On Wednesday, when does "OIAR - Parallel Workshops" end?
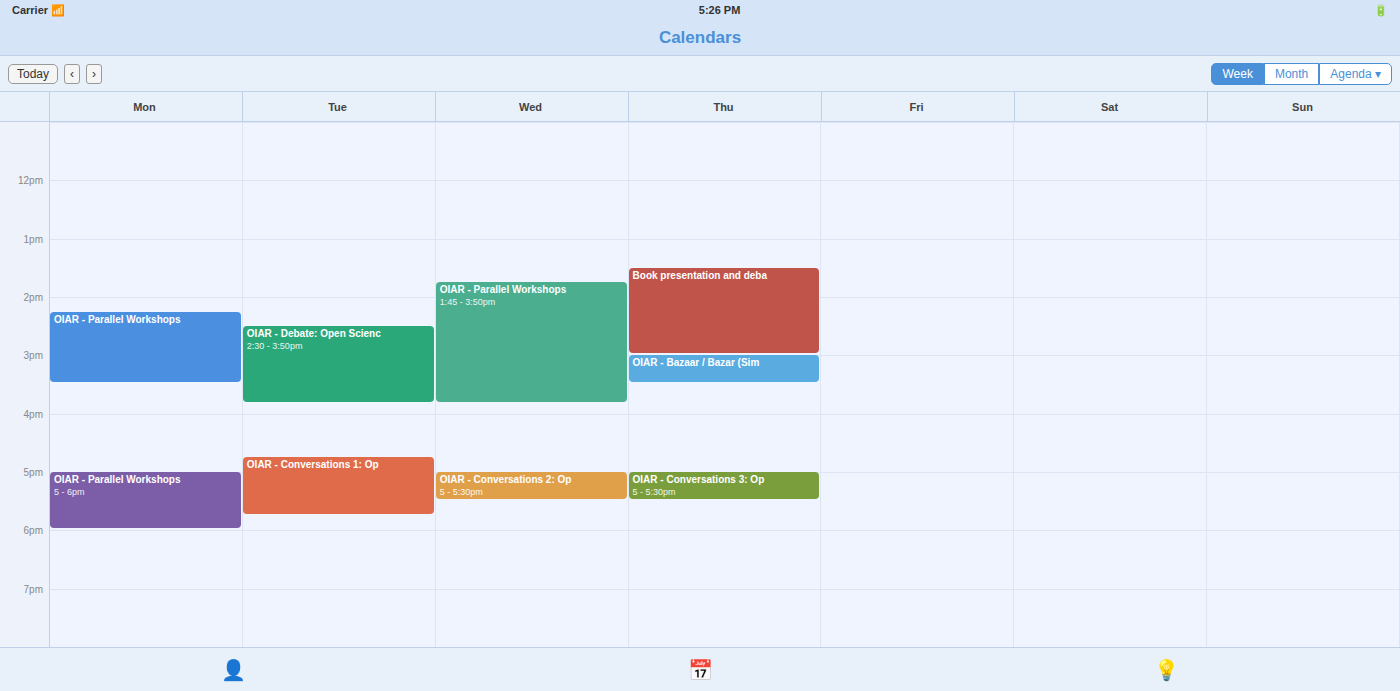
3:50 PM